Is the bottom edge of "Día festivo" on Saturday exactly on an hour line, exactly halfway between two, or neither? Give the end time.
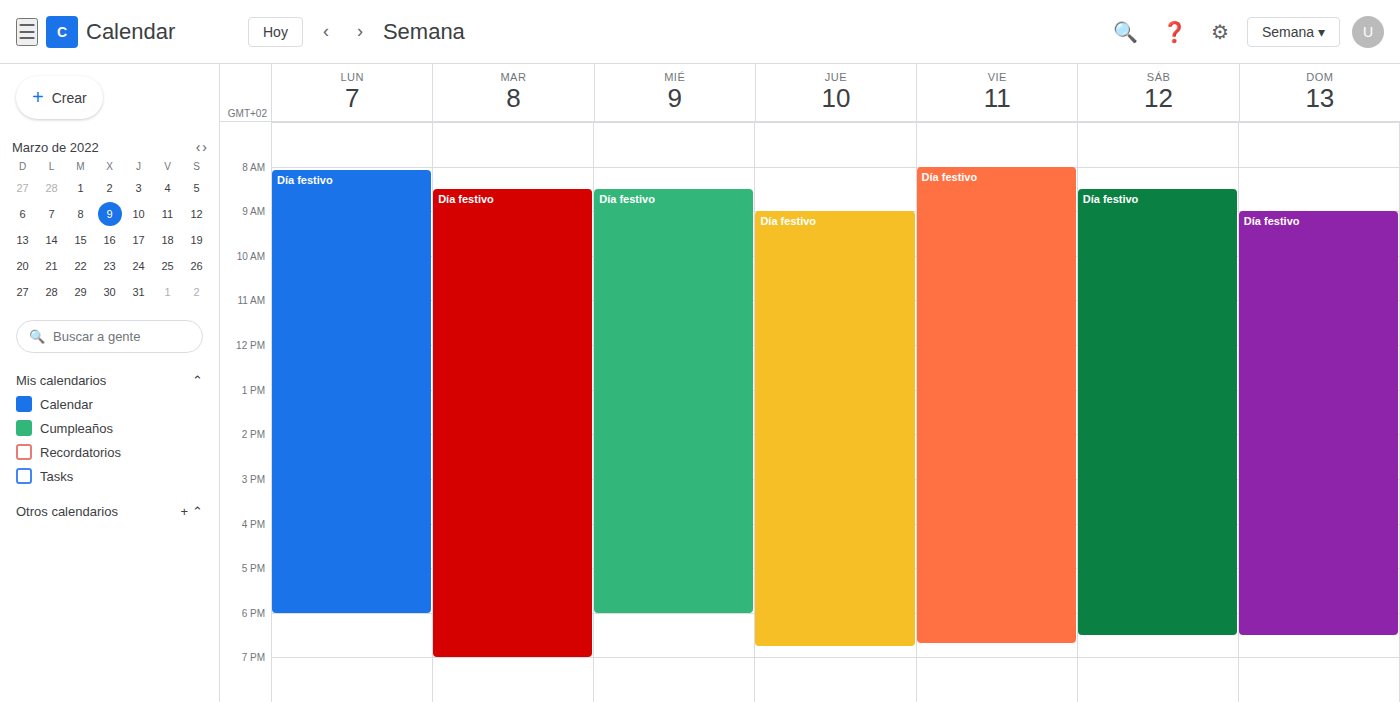
6:30 PM -- halfway between the 6 PM and 7 PM lines.